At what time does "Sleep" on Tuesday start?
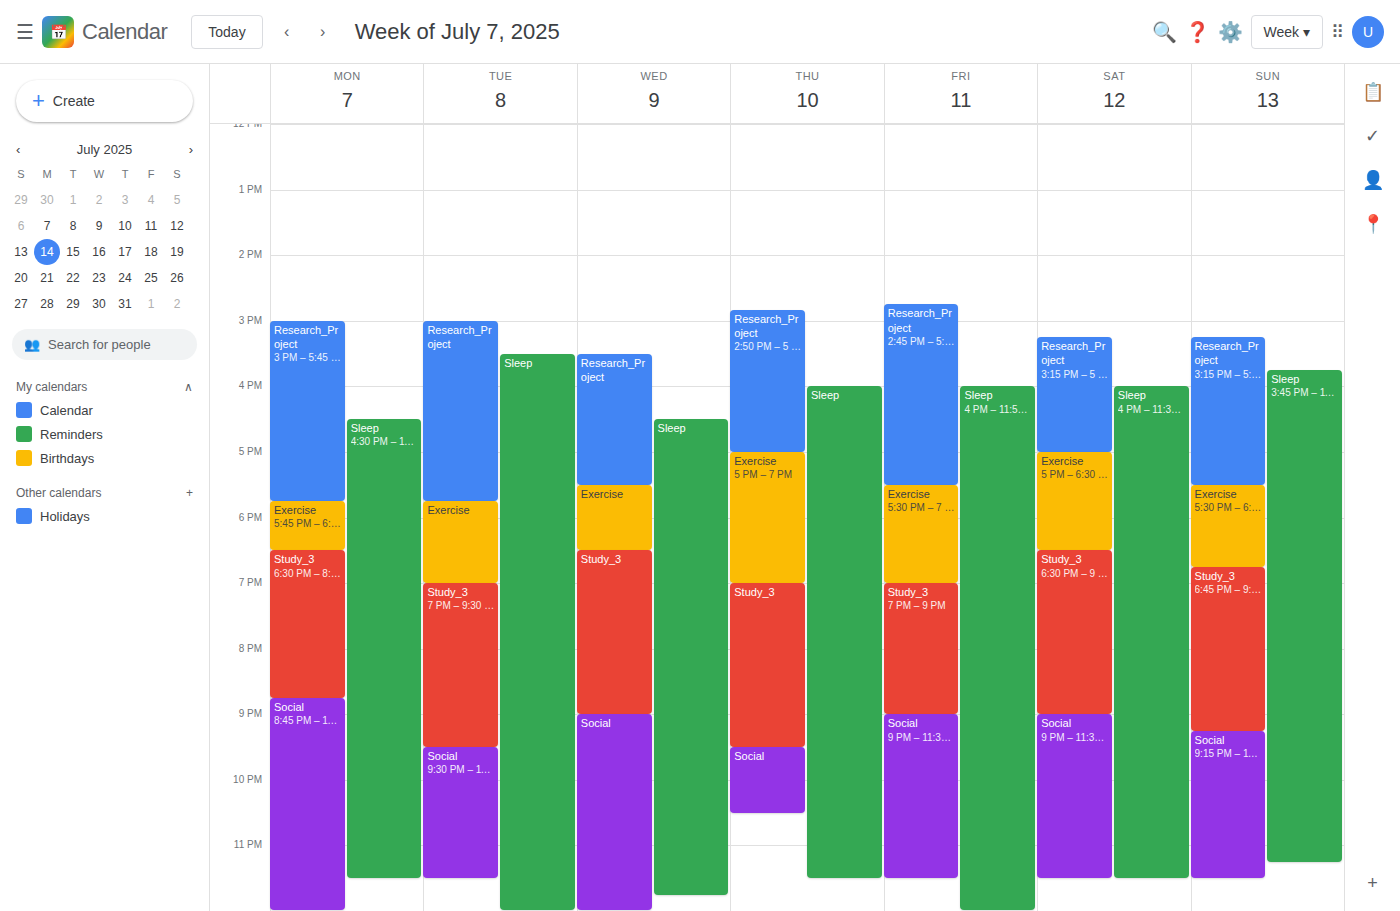
3:30 PM